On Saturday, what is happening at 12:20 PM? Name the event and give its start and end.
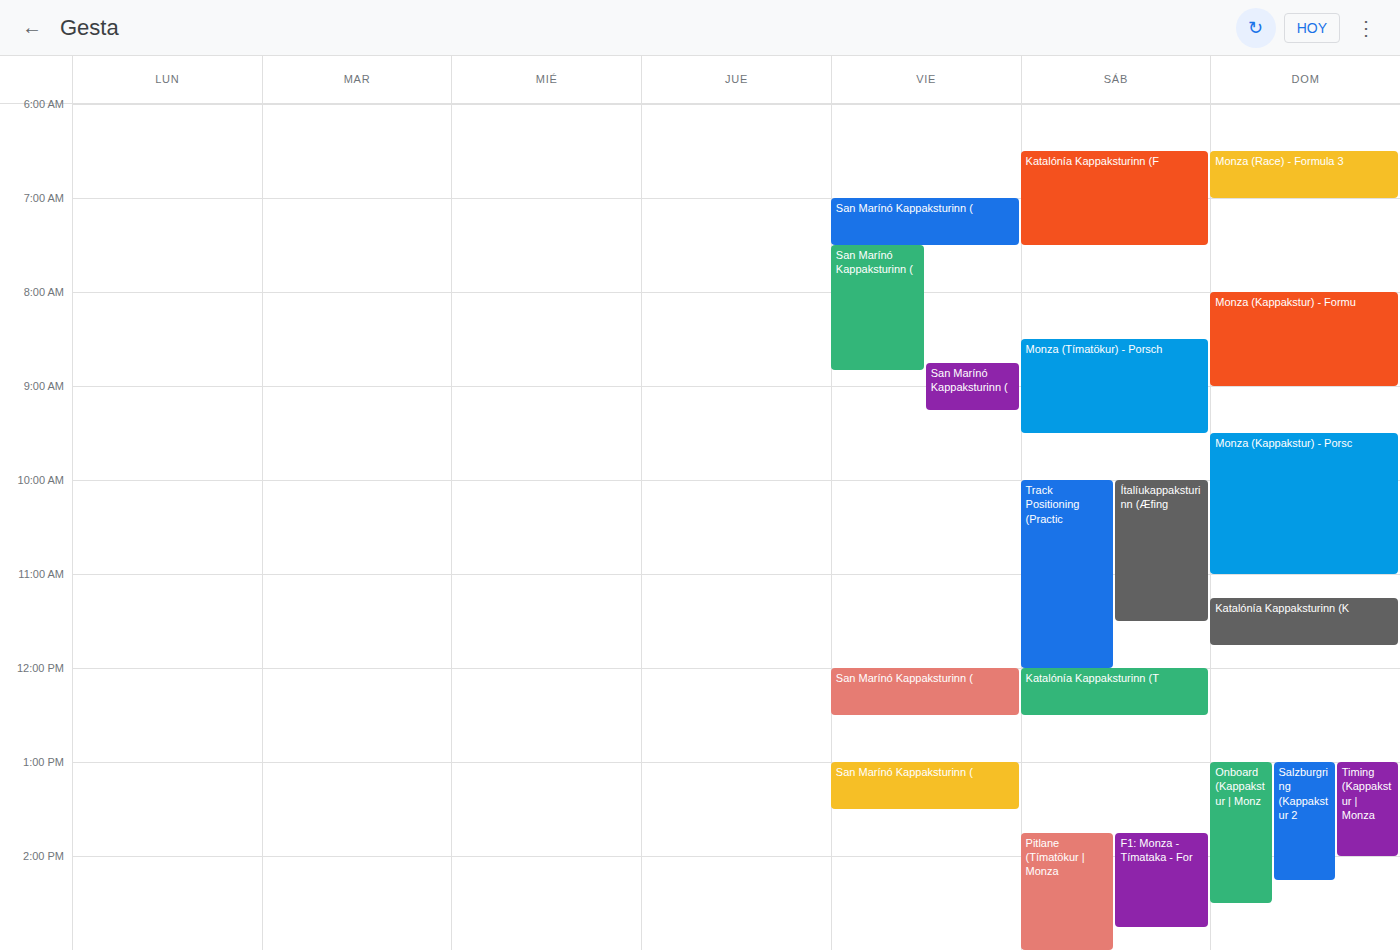
"Katalónía Kappaksturinn (T", 12:00 PM to 12:30 PM